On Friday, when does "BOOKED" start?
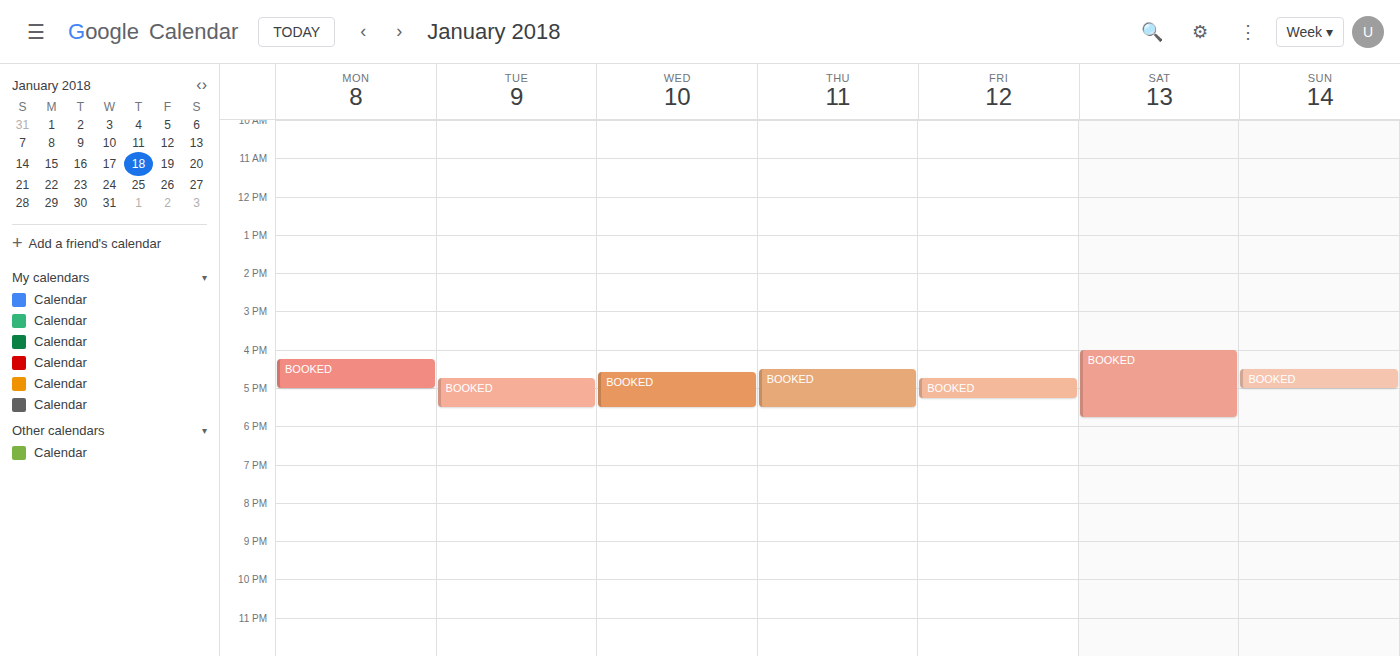
16:45